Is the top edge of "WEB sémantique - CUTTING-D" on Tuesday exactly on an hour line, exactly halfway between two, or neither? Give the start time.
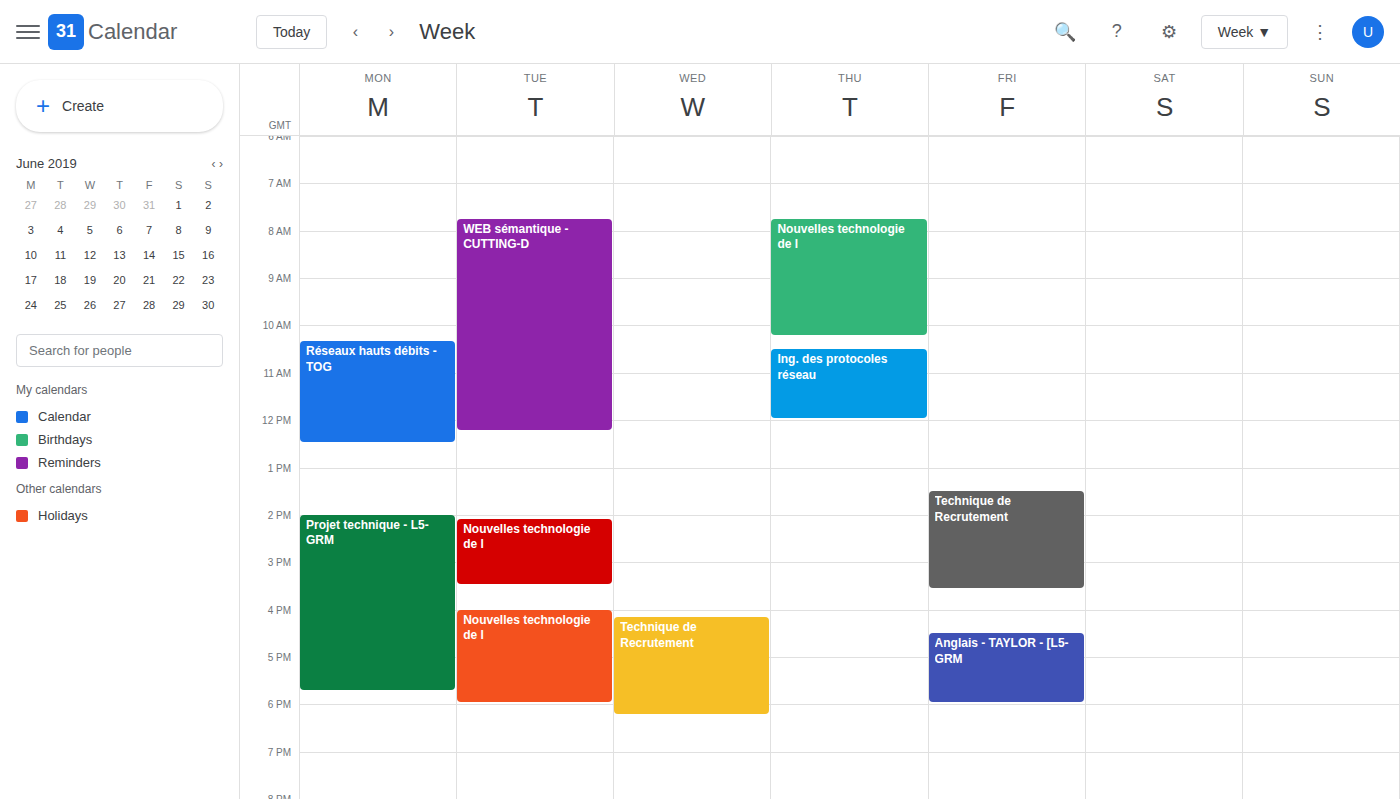
7:45 AM -- neither: three quarters of the way from the 7 AM line to the 8 AM line.